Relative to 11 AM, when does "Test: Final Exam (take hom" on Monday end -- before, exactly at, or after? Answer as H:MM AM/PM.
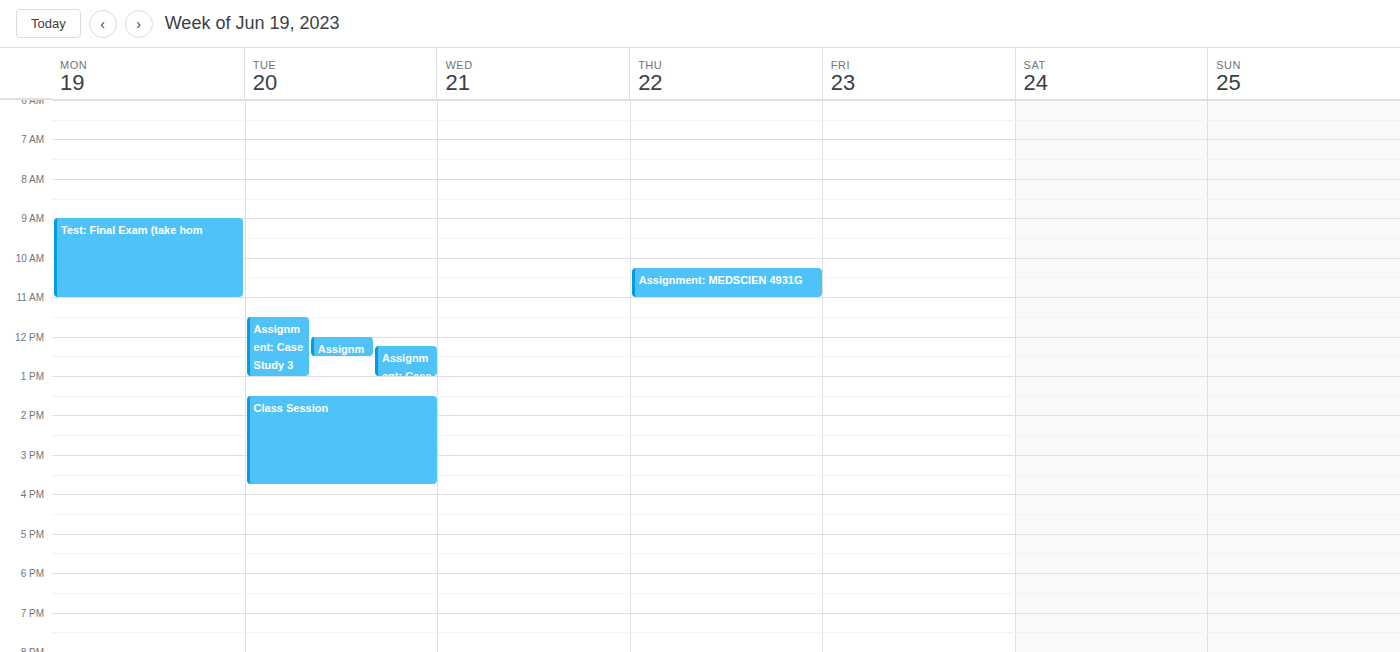
11:00 AM -- exactly at 11 AM, on the 11 AM line.